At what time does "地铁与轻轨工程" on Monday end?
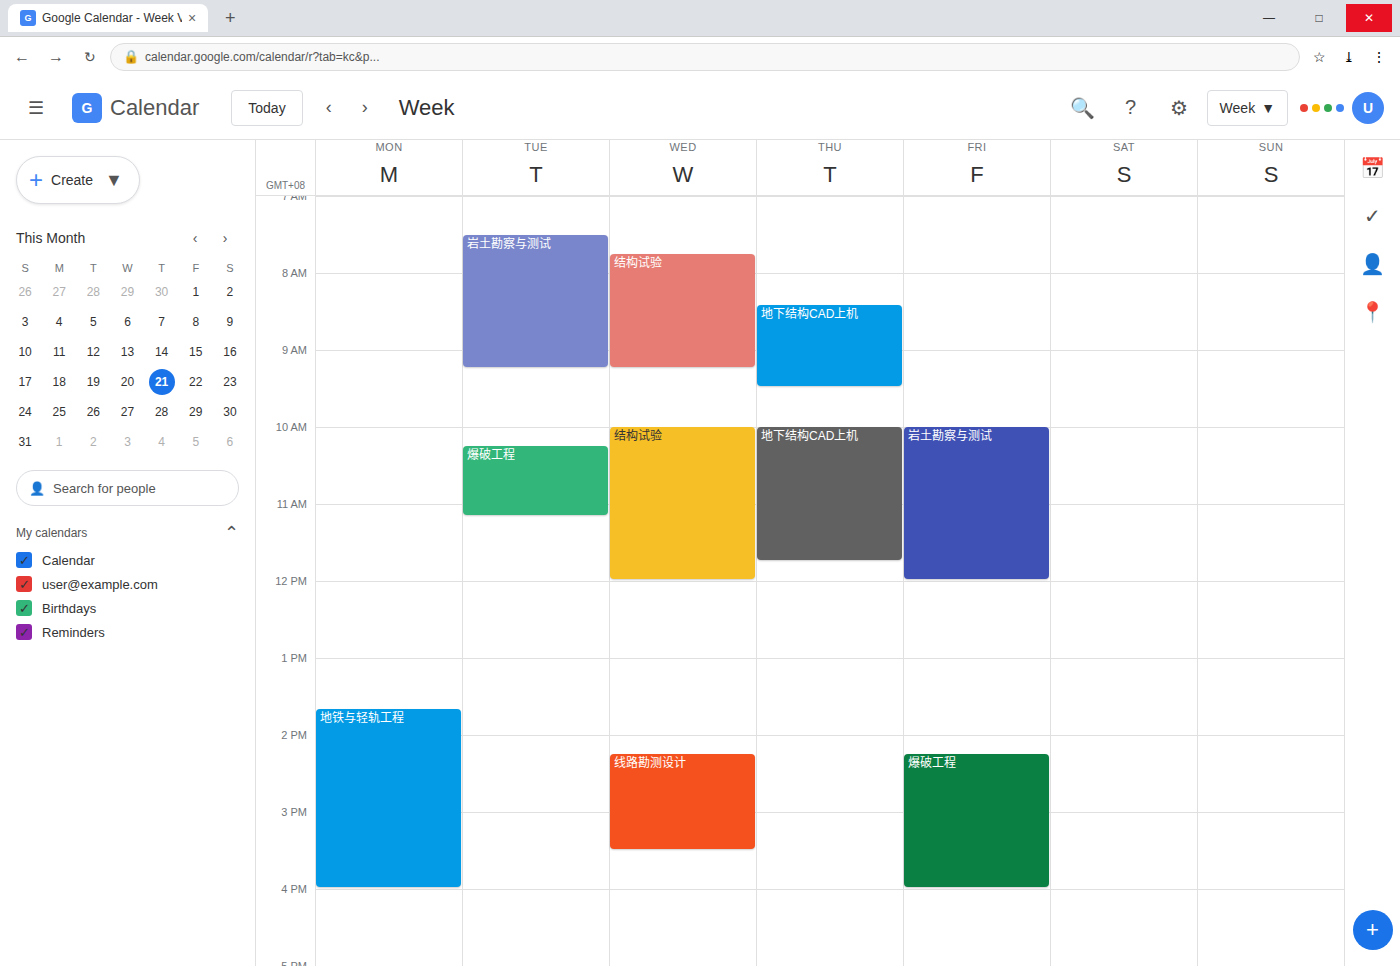
4:00 PM